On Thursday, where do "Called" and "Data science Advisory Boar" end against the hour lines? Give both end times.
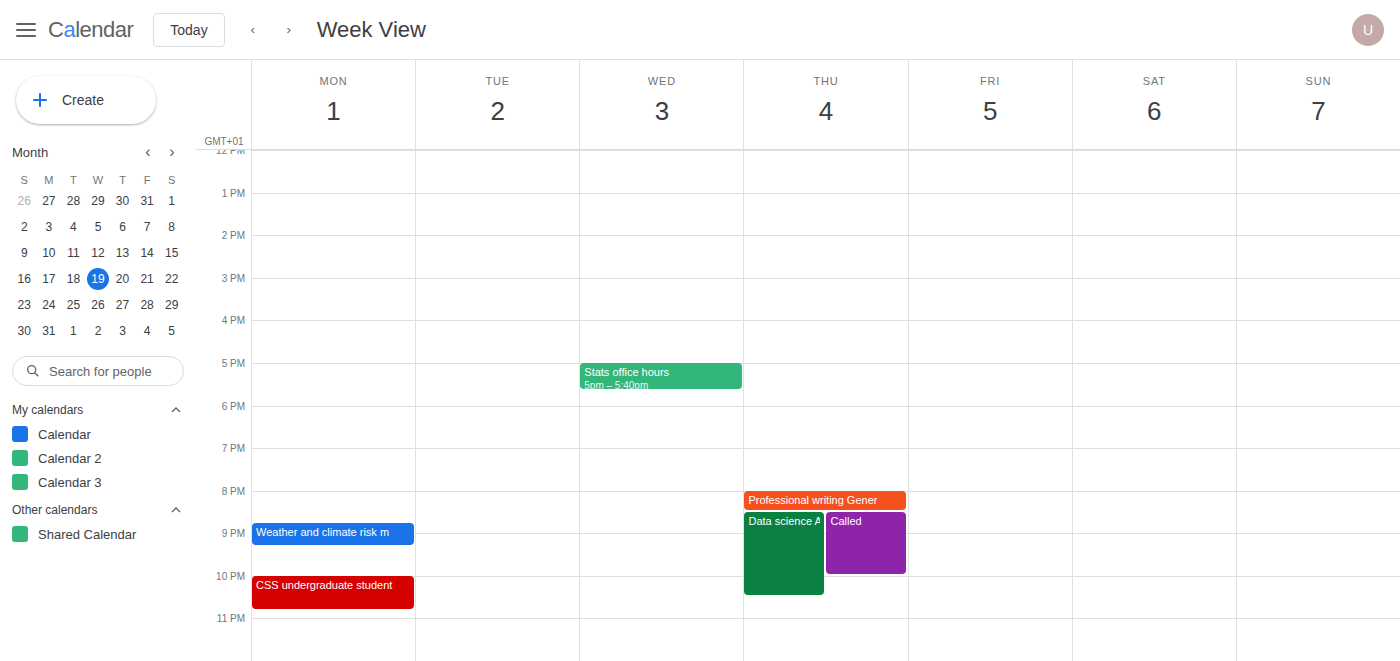
"Called": 22:00, exactly on the 22:00 line. "Data science Advisory Boar": 22:30, halfway between the 22:00 and 23:00 lines.